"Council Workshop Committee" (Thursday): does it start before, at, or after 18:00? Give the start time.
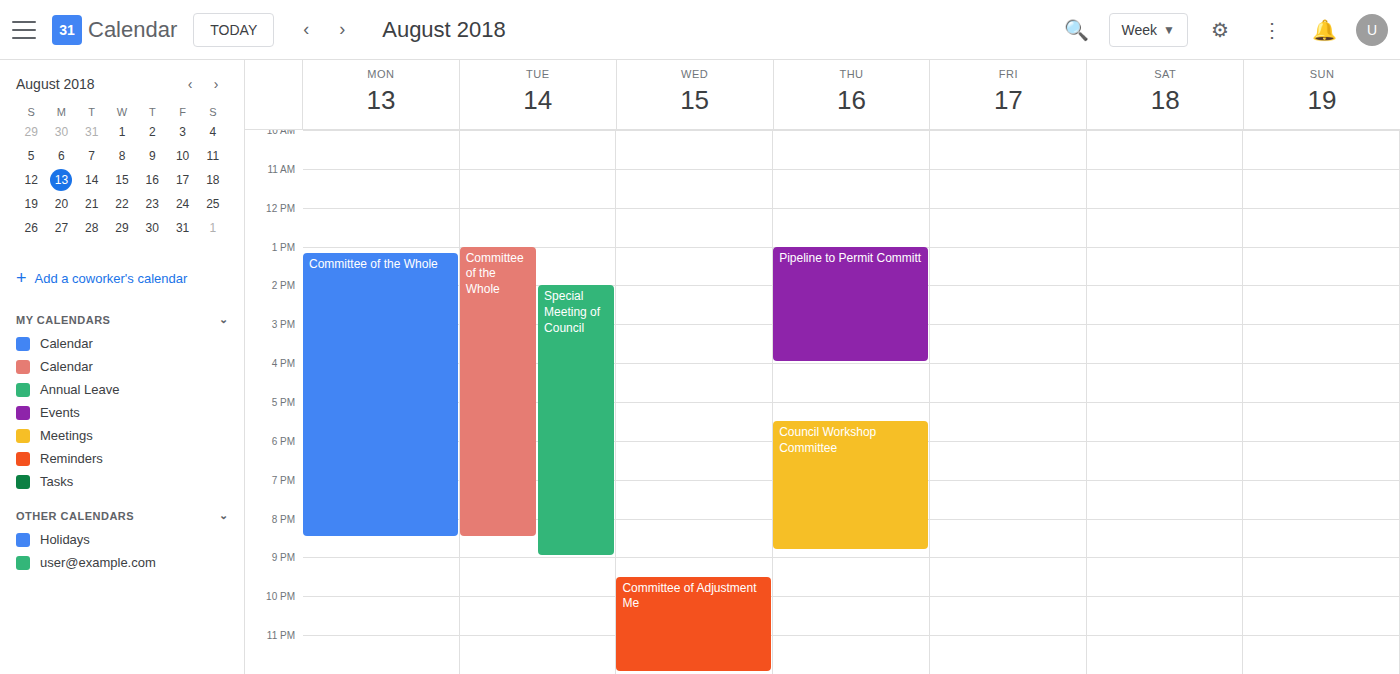
17:30 -- before 18:00, 30 minutes above the 18:00 line.